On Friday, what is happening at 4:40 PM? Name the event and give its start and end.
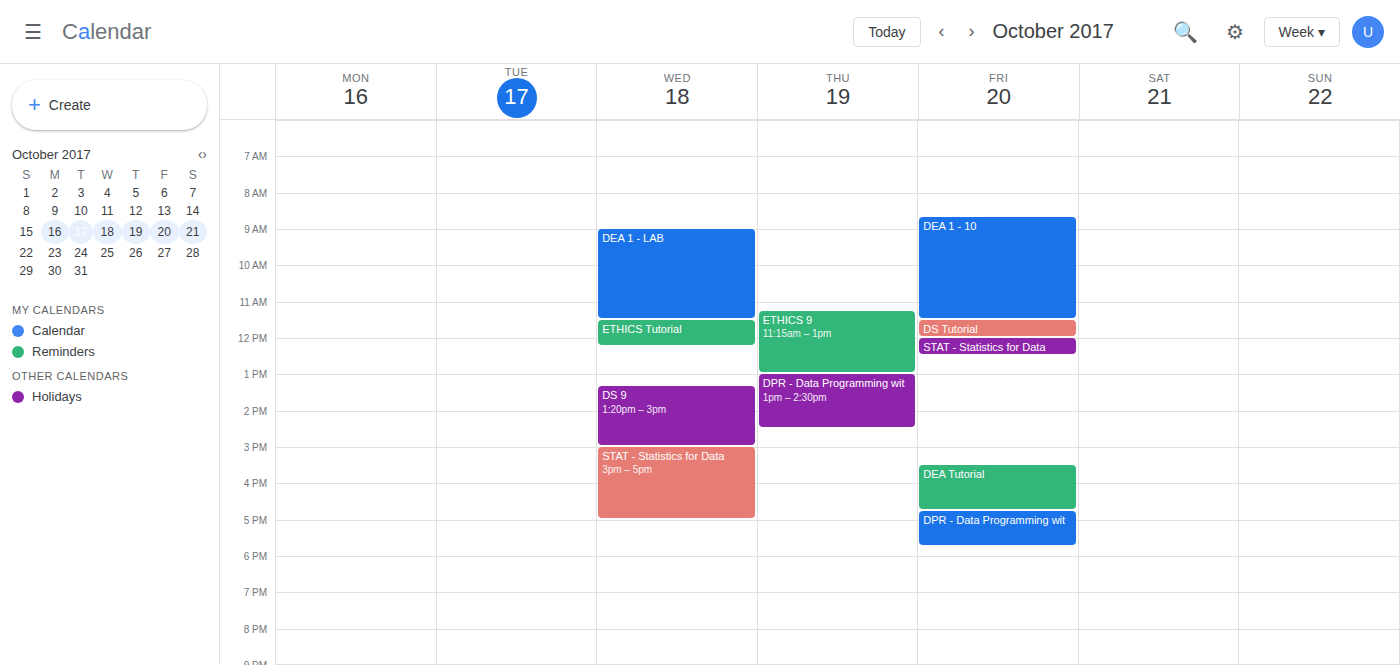
"DEA Tutorial", 3:30 PM to 4:45 PM